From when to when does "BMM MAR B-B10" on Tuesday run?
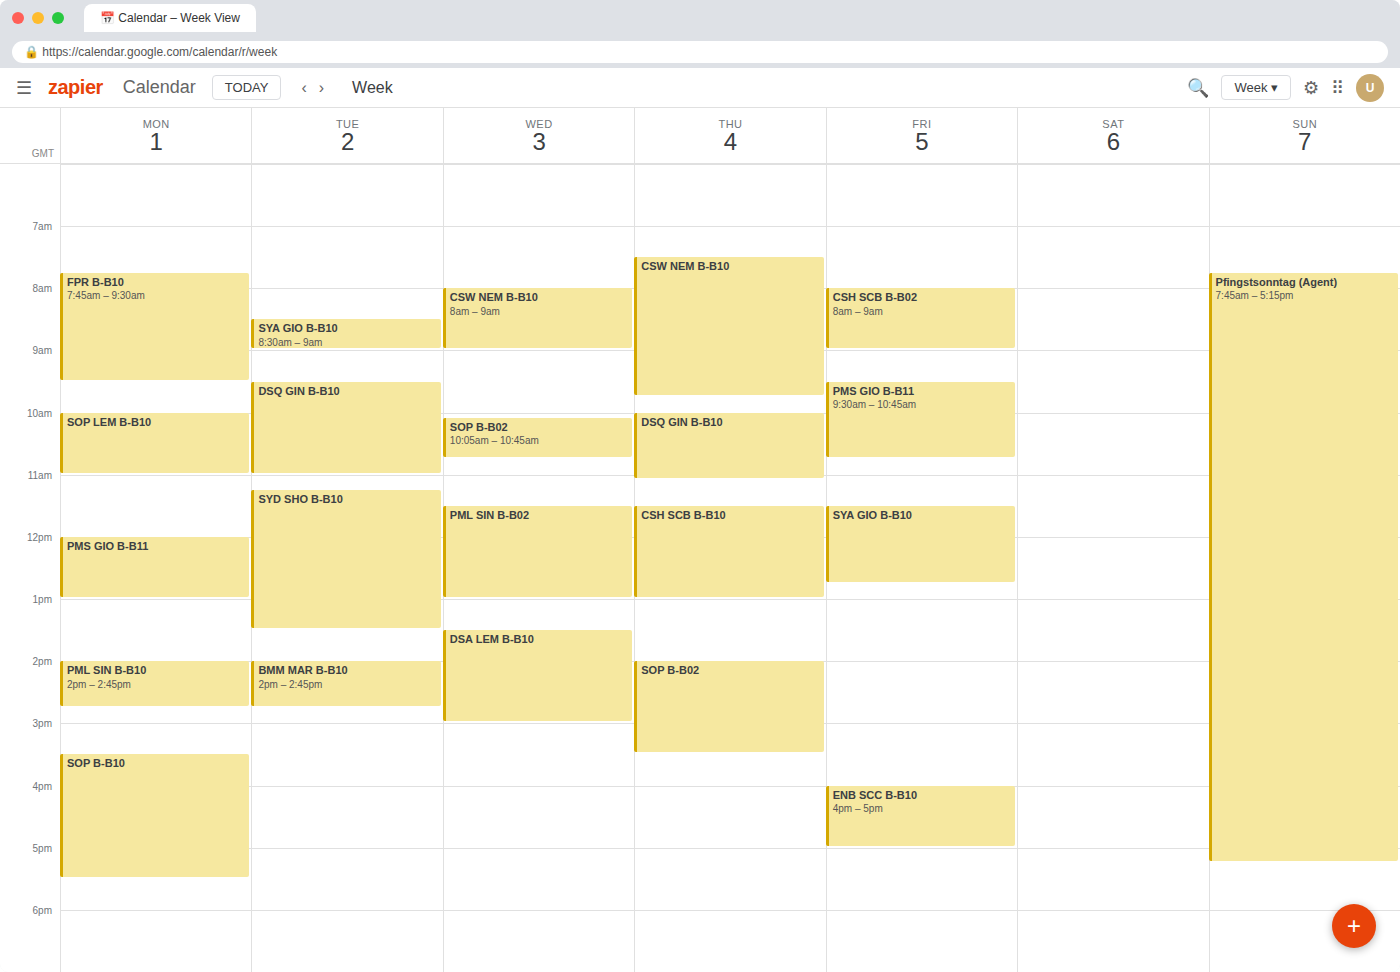
14:00 to 14:45